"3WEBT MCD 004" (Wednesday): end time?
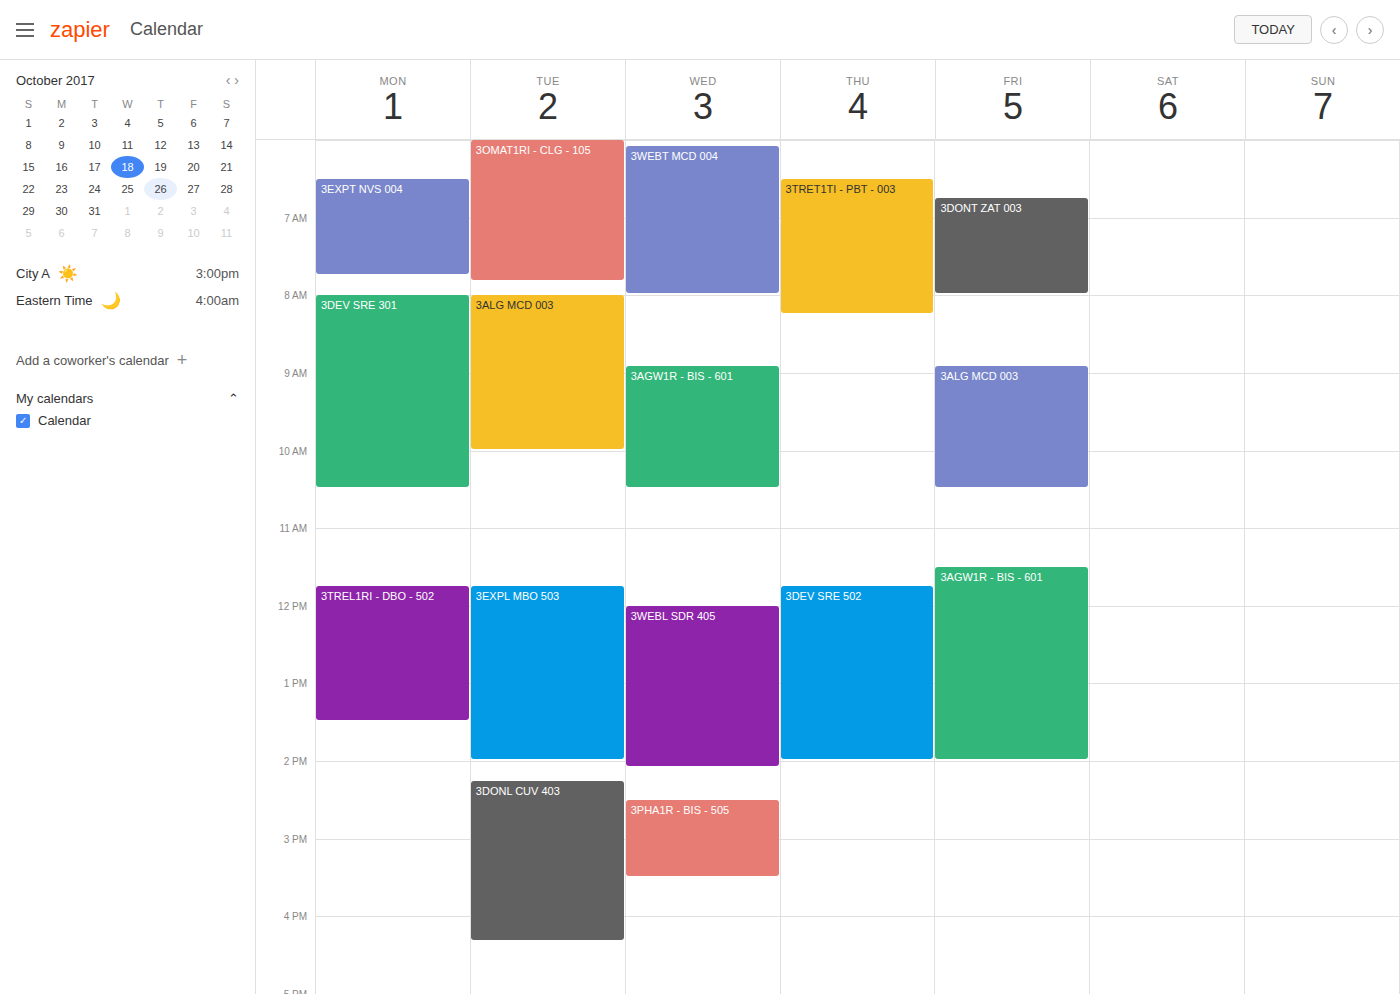
08:00